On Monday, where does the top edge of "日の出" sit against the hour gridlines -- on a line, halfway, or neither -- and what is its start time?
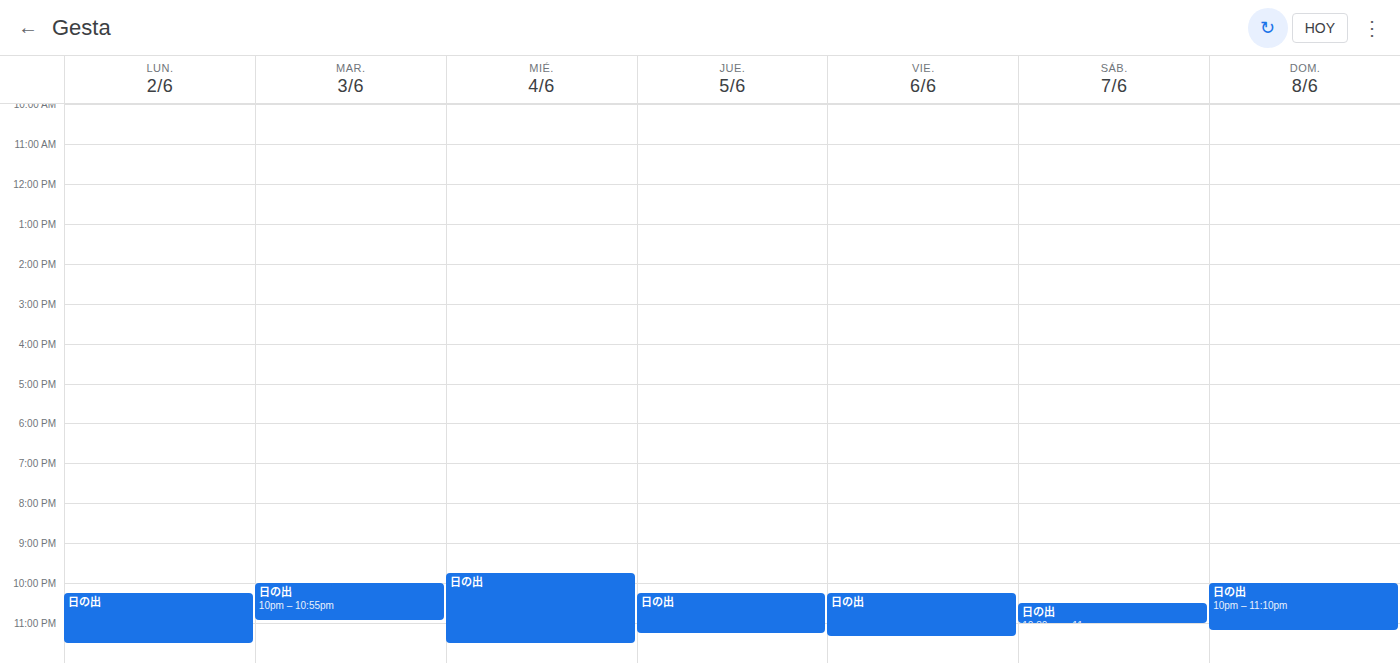
10:15 PM -- neither: a quarter of the way from the 10 PM line to the 11 PM line.